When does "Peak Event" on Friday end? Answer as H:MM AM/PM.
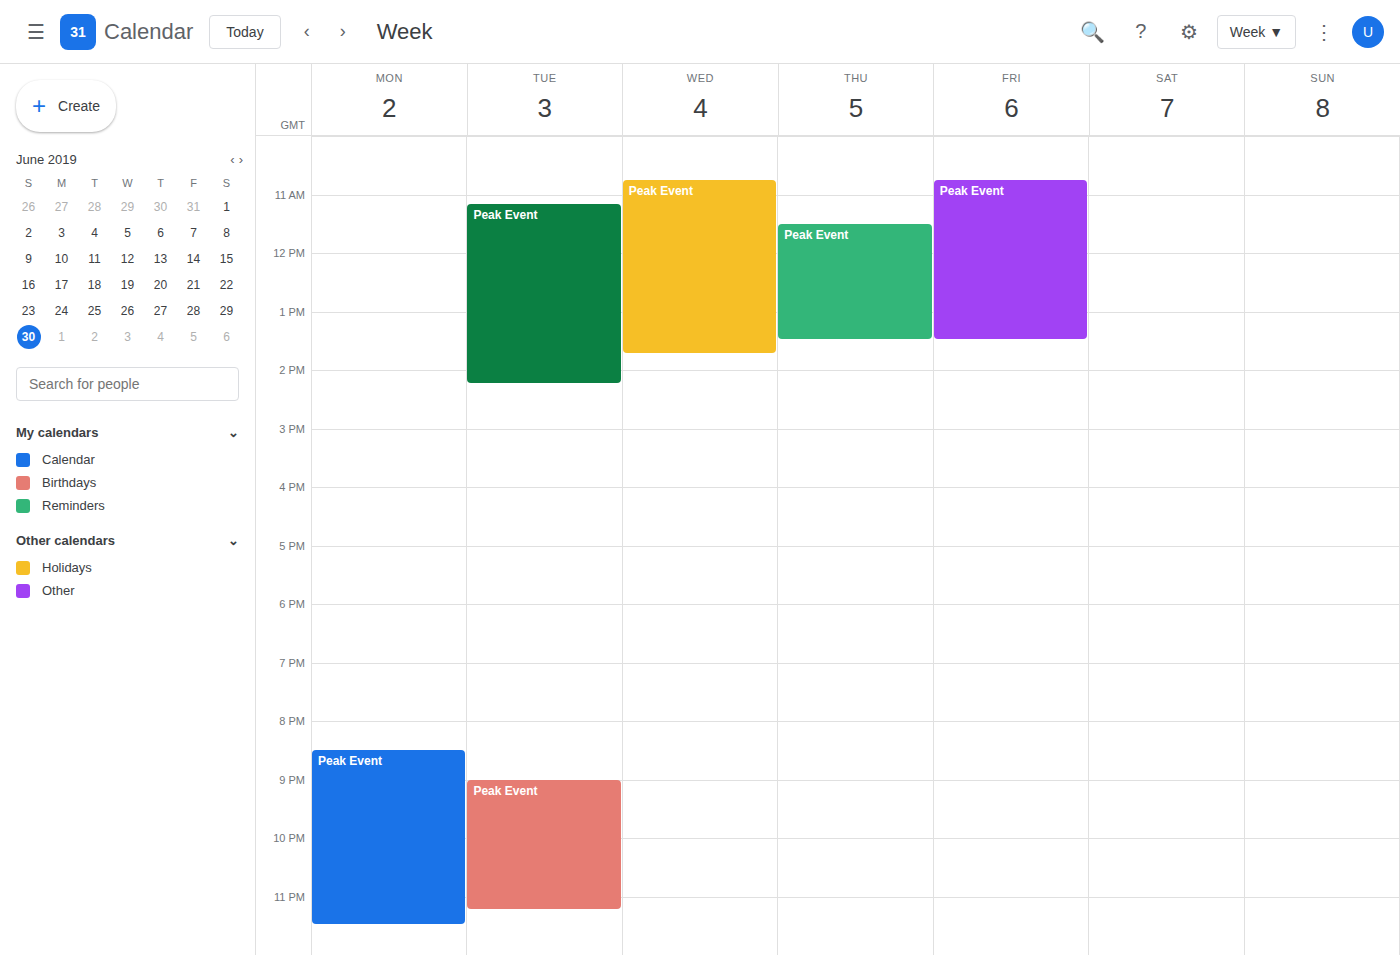
1:30 PM